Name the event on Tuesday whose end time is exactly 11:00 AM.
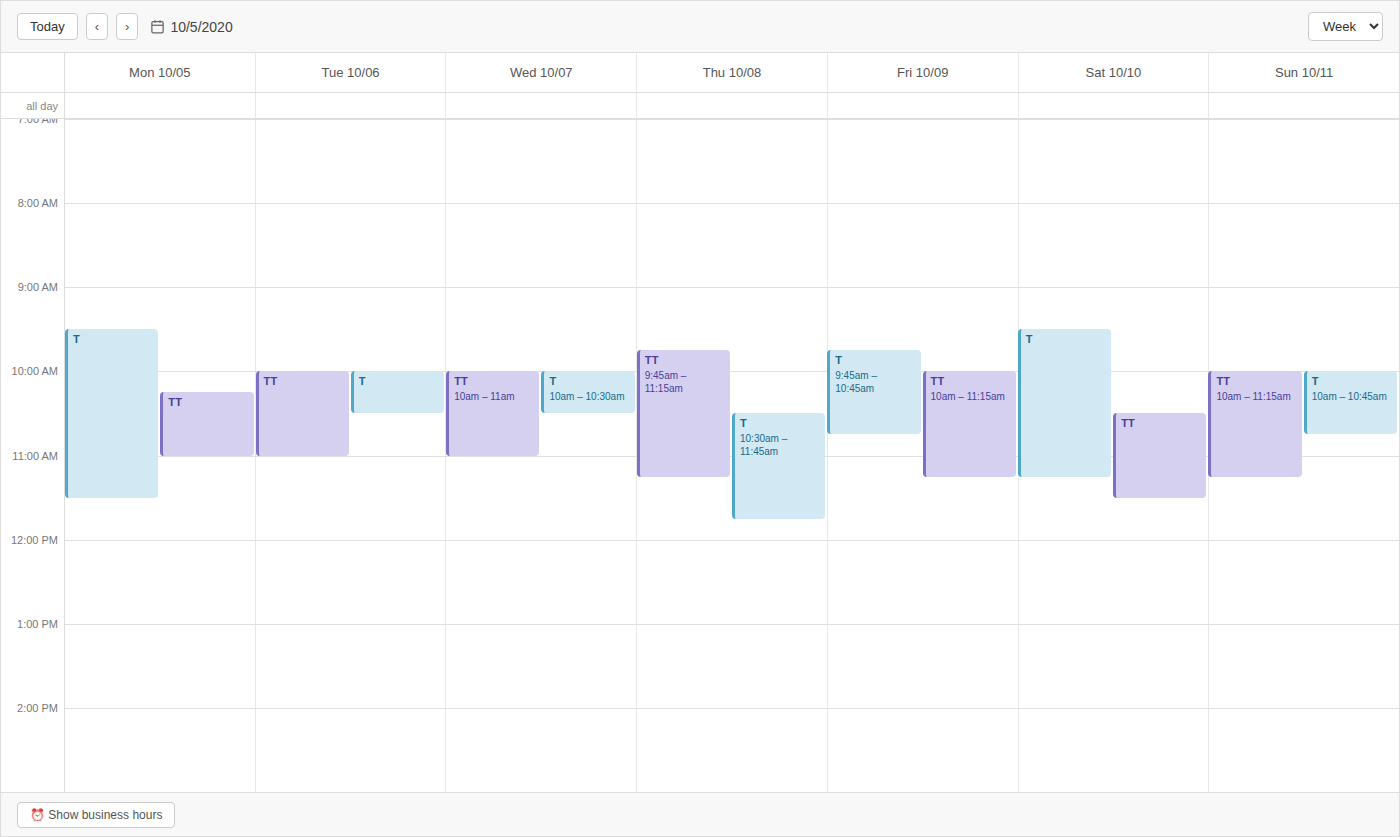
"tt"